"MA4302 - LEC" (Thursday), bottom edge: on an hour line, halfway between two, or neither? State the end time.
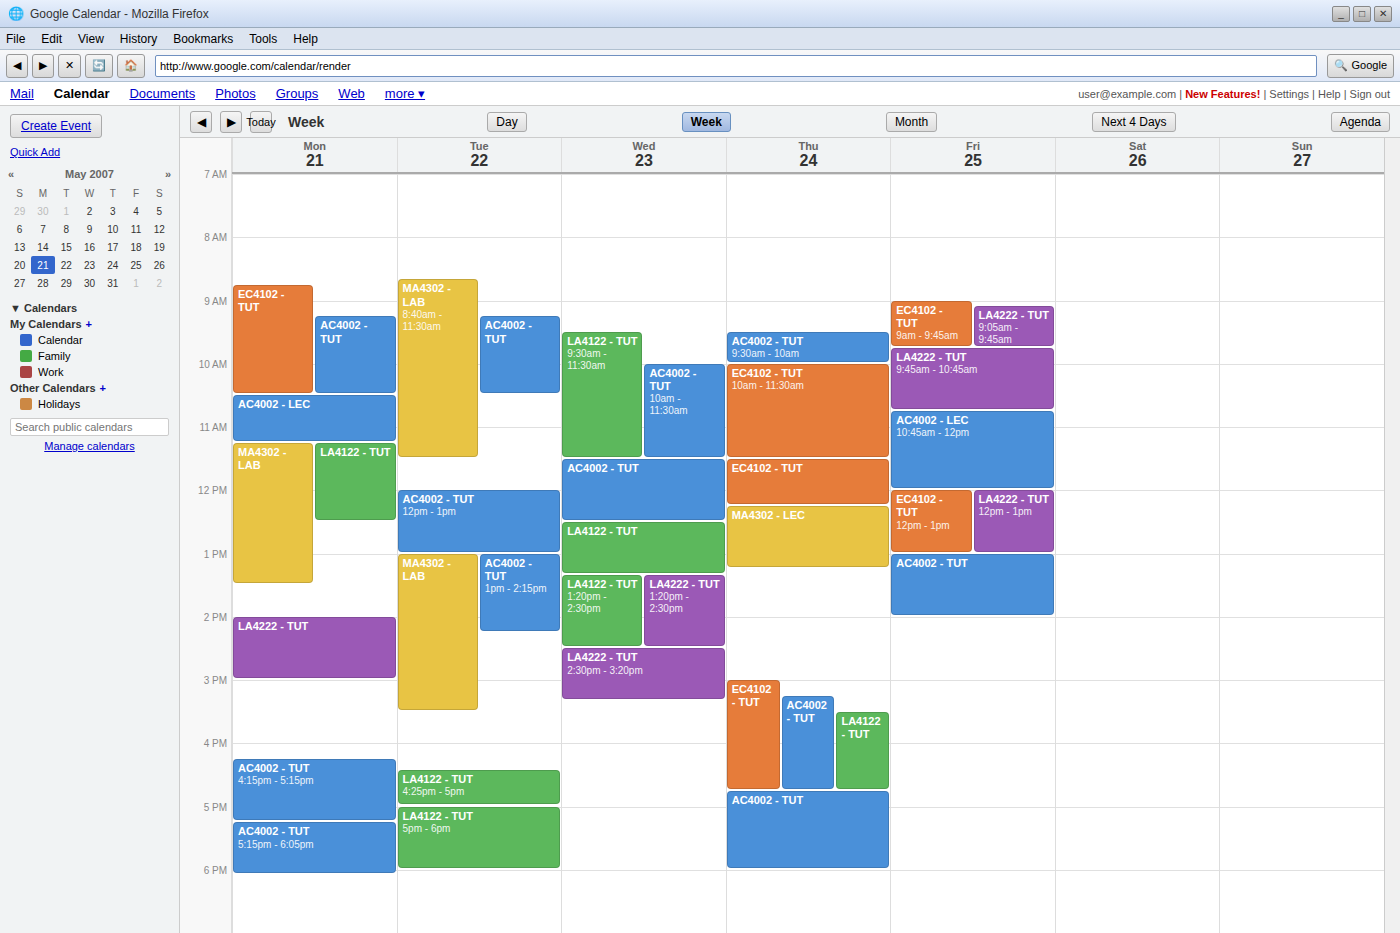
1:15 PM -- neither: a quarter of the way from the 1 PM line to the 2 PM line.